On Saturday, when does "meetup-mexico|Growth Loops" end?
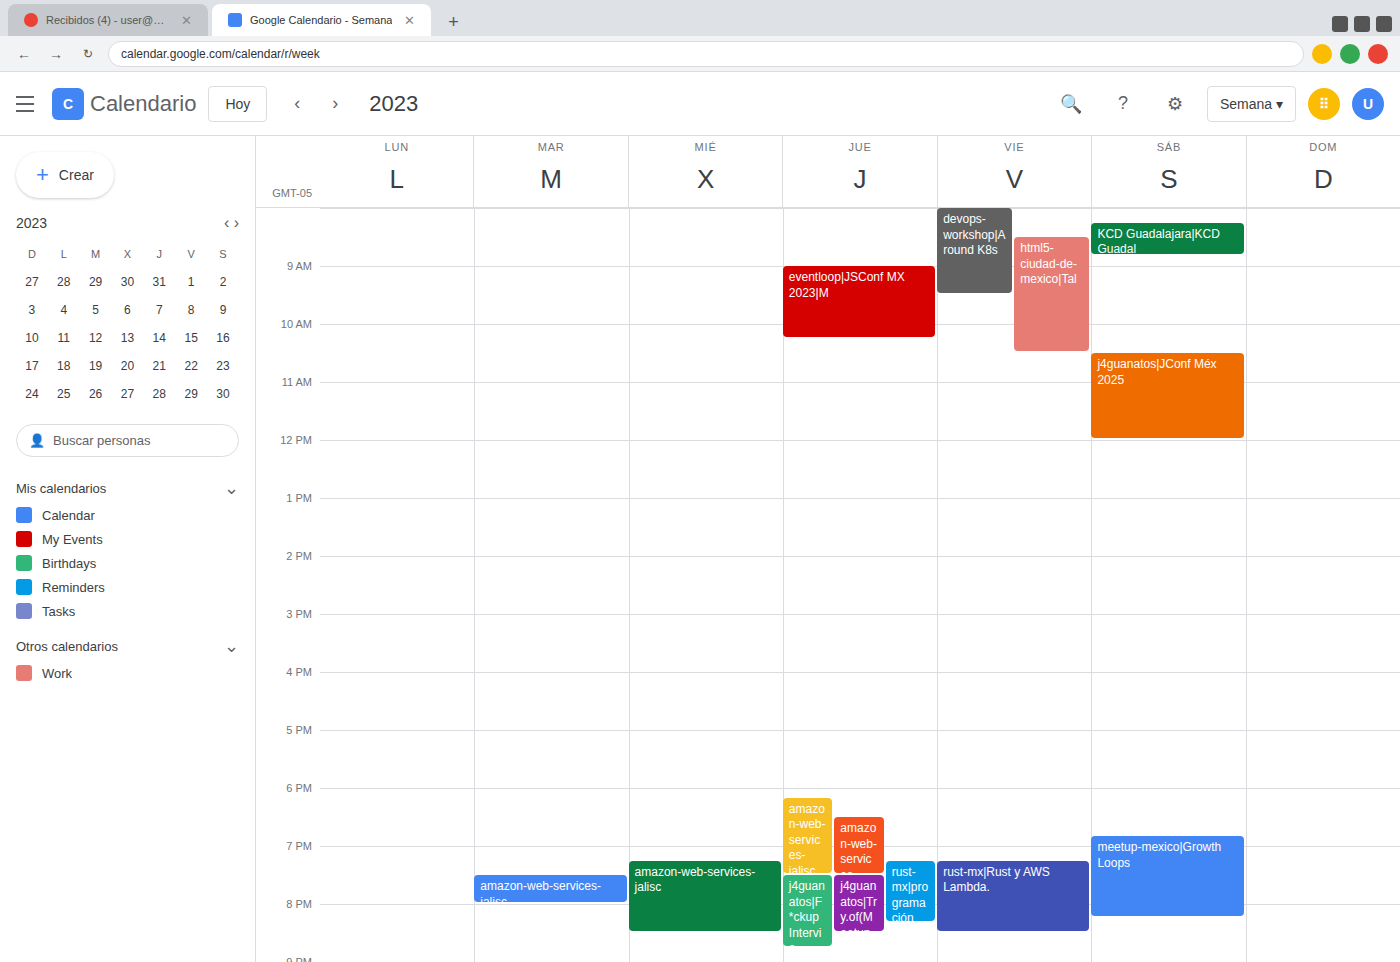
8:15 PM